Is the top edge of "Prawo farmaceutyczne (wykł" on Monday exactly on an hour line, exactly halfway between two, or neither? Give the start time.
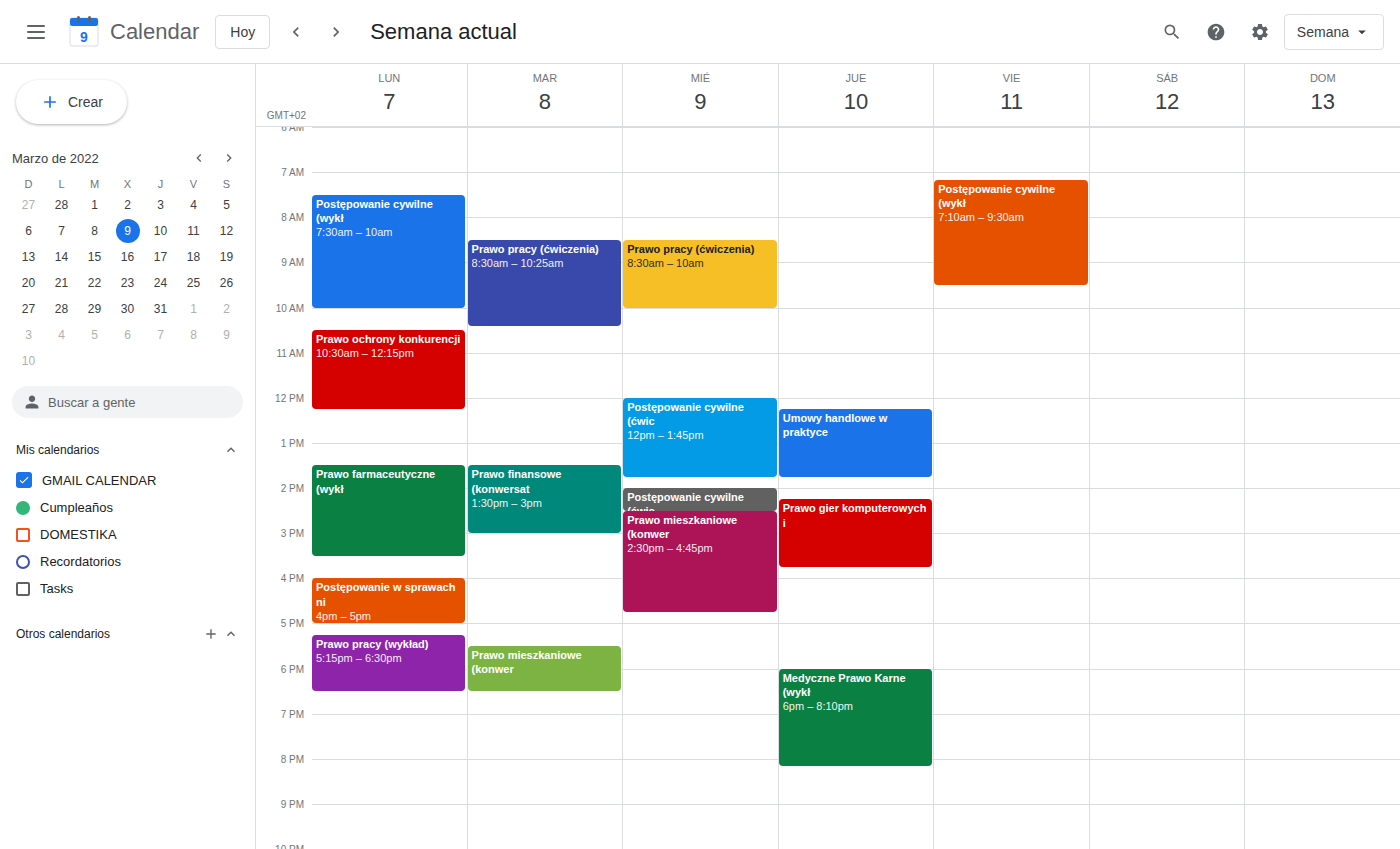
1:30 PM -- halfway between the 1 PM and 2 PM lines.